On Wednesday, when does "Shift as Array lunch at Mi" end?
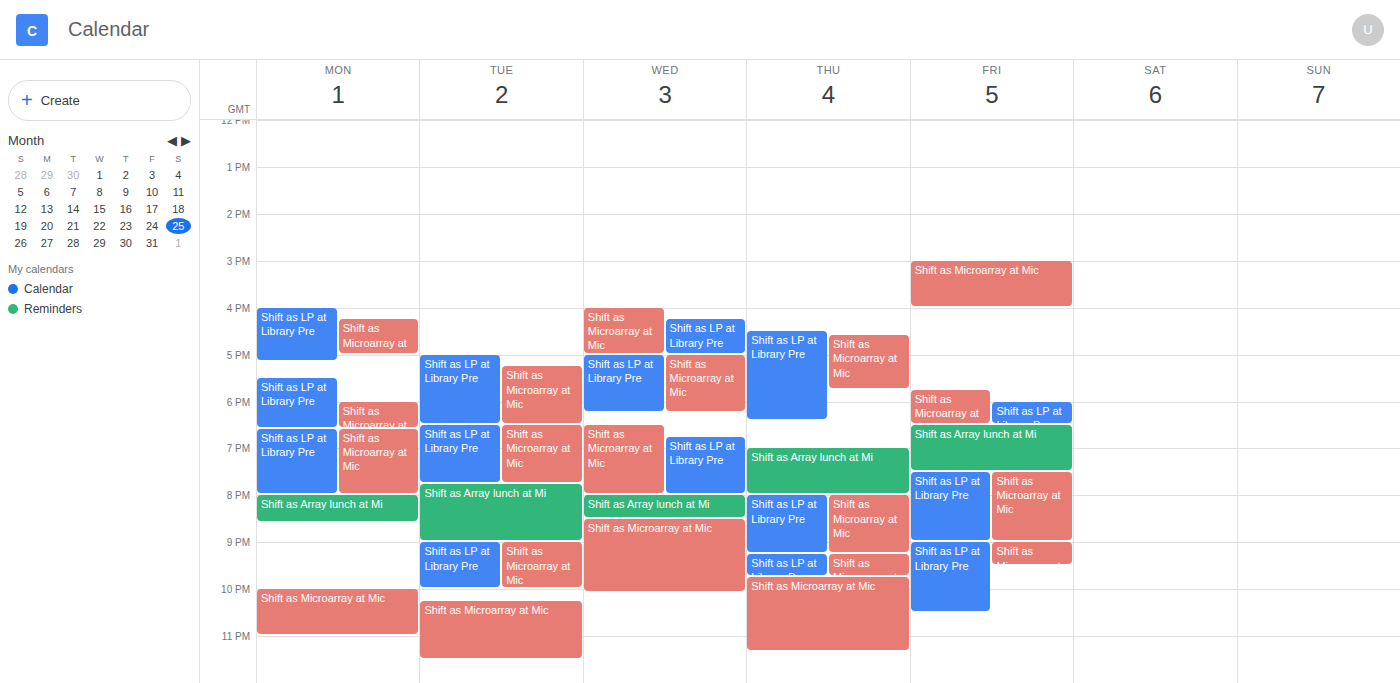
20:30